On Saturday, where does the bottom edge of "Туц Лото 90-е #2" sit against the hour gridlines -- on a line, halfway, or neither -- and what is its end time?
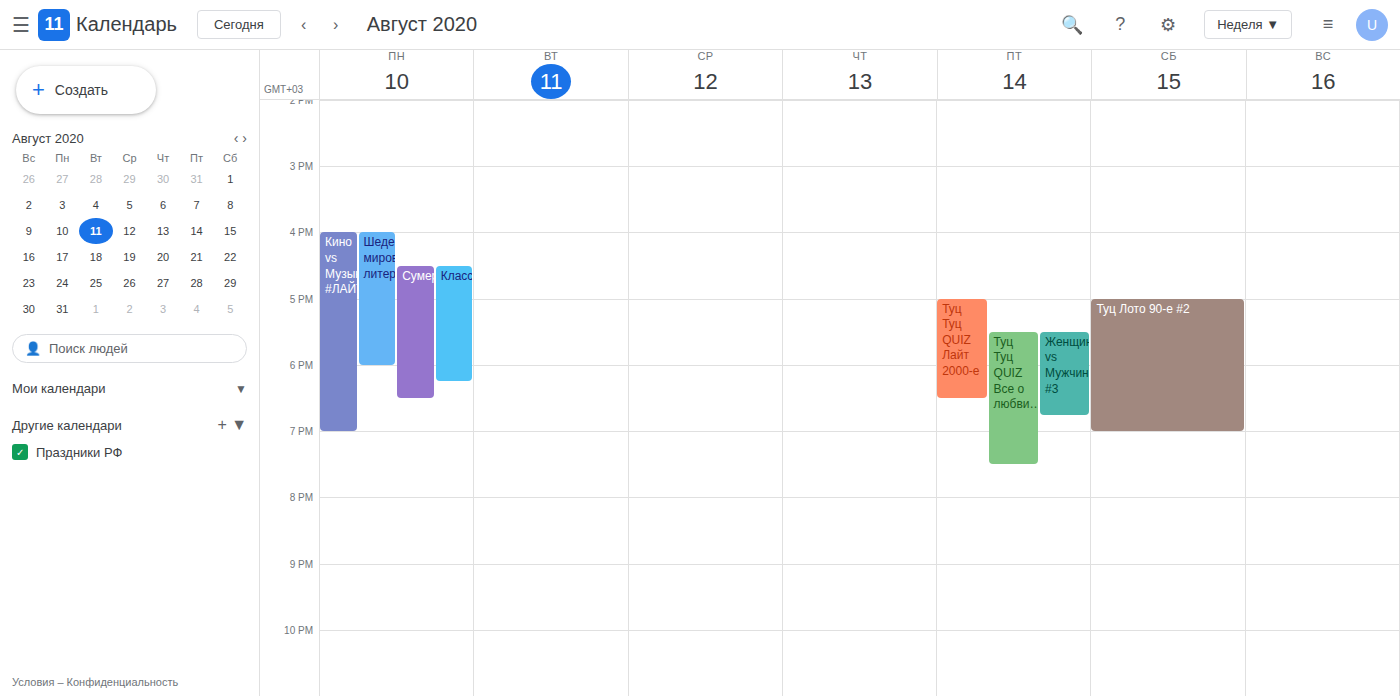
7:00 PM -- exactly on the 7 PM line.